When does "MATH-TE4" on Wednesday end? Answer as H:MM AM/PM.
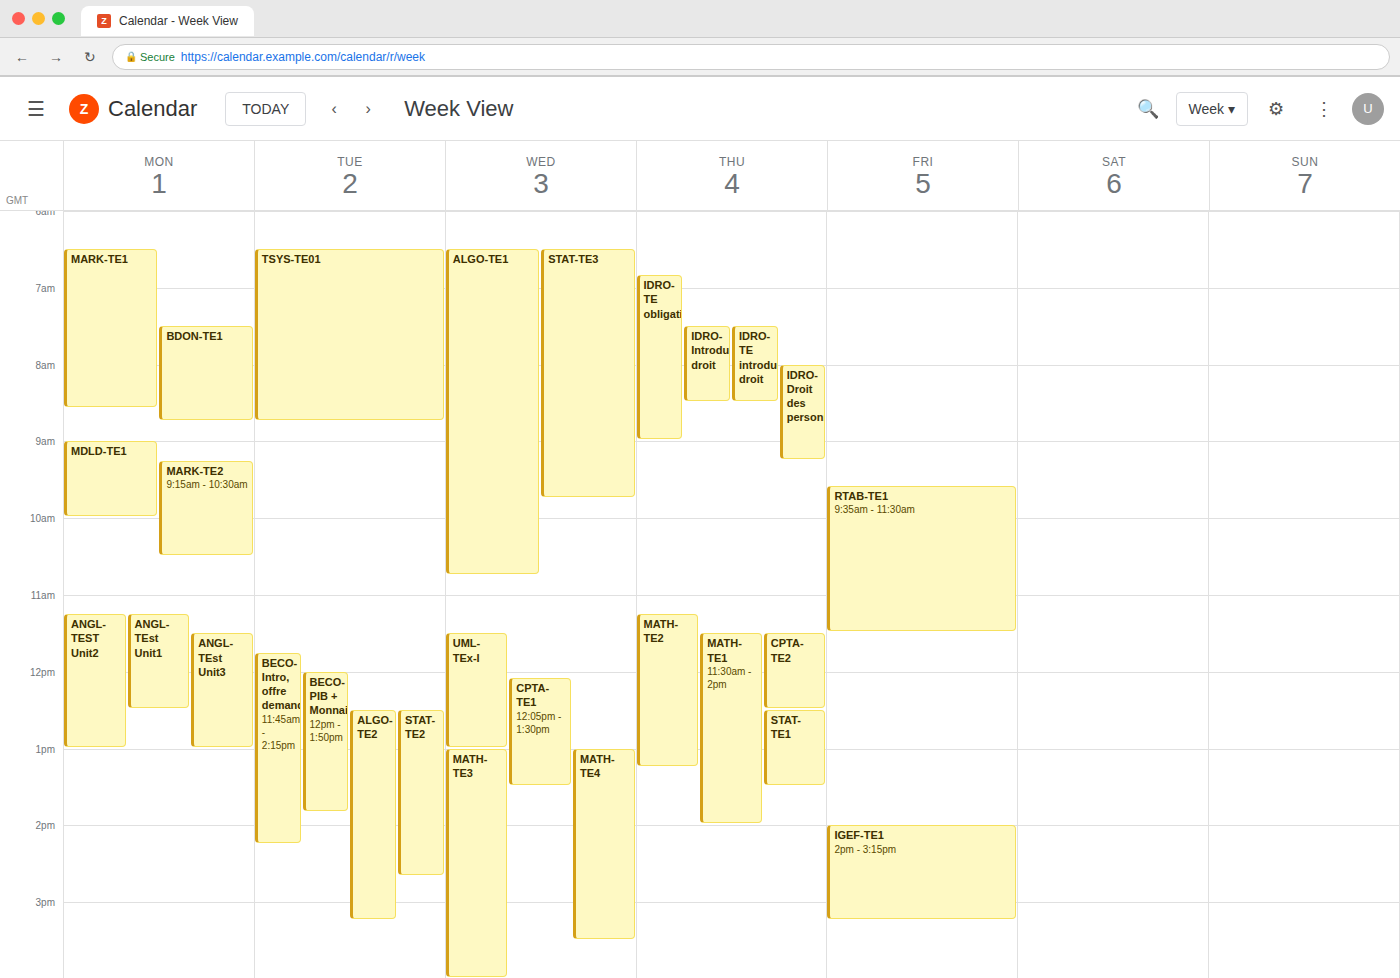
3:30 PM